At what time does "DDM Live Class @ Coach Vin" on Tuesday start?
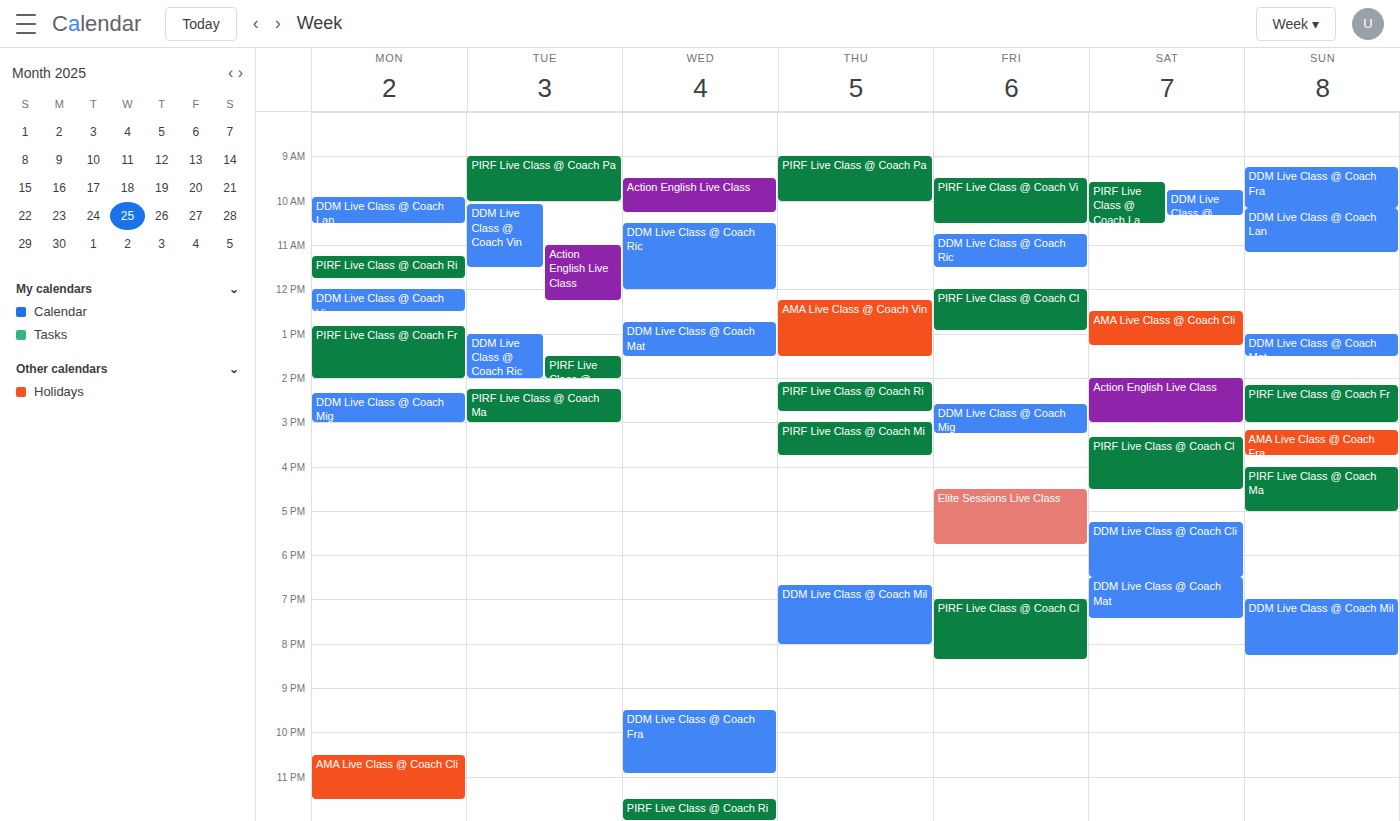
10:05